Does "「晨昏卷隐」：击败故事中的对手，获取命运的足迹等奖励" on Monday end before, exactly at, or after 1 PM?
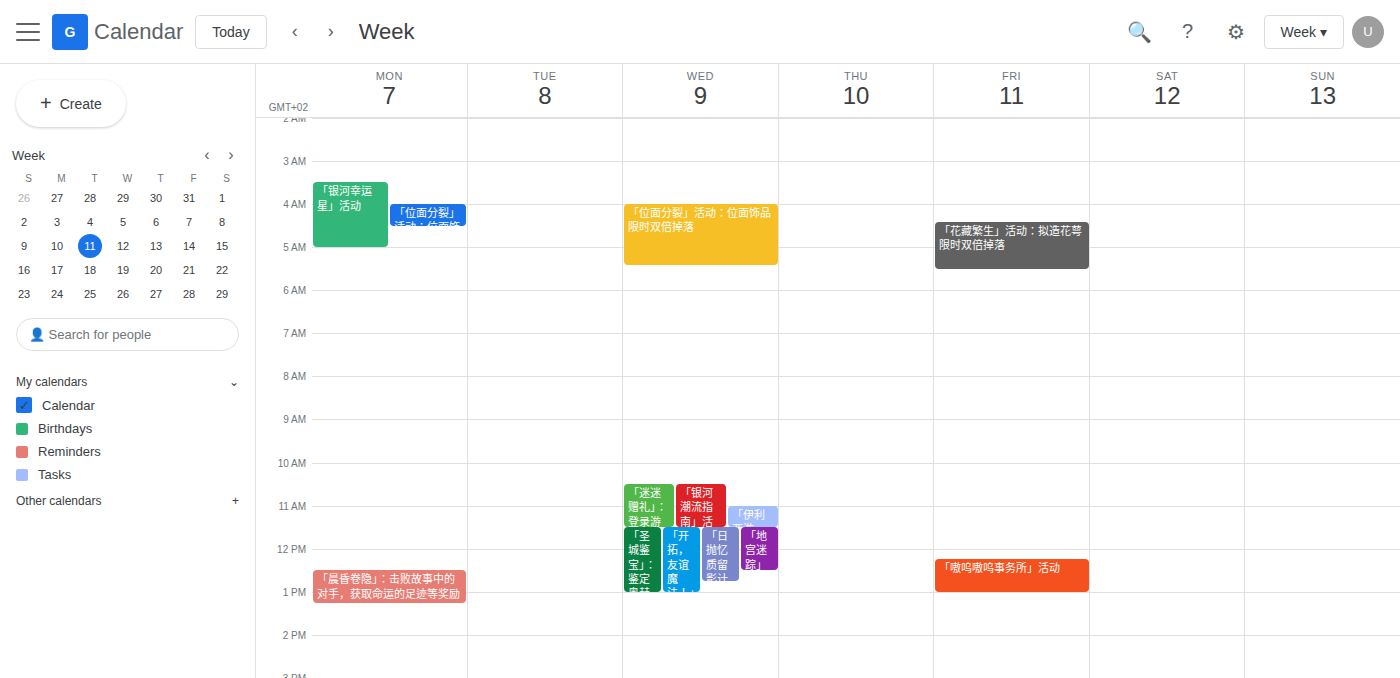
1:15 PM -- after 1 PM, 15 minutes below the 1 PM line.